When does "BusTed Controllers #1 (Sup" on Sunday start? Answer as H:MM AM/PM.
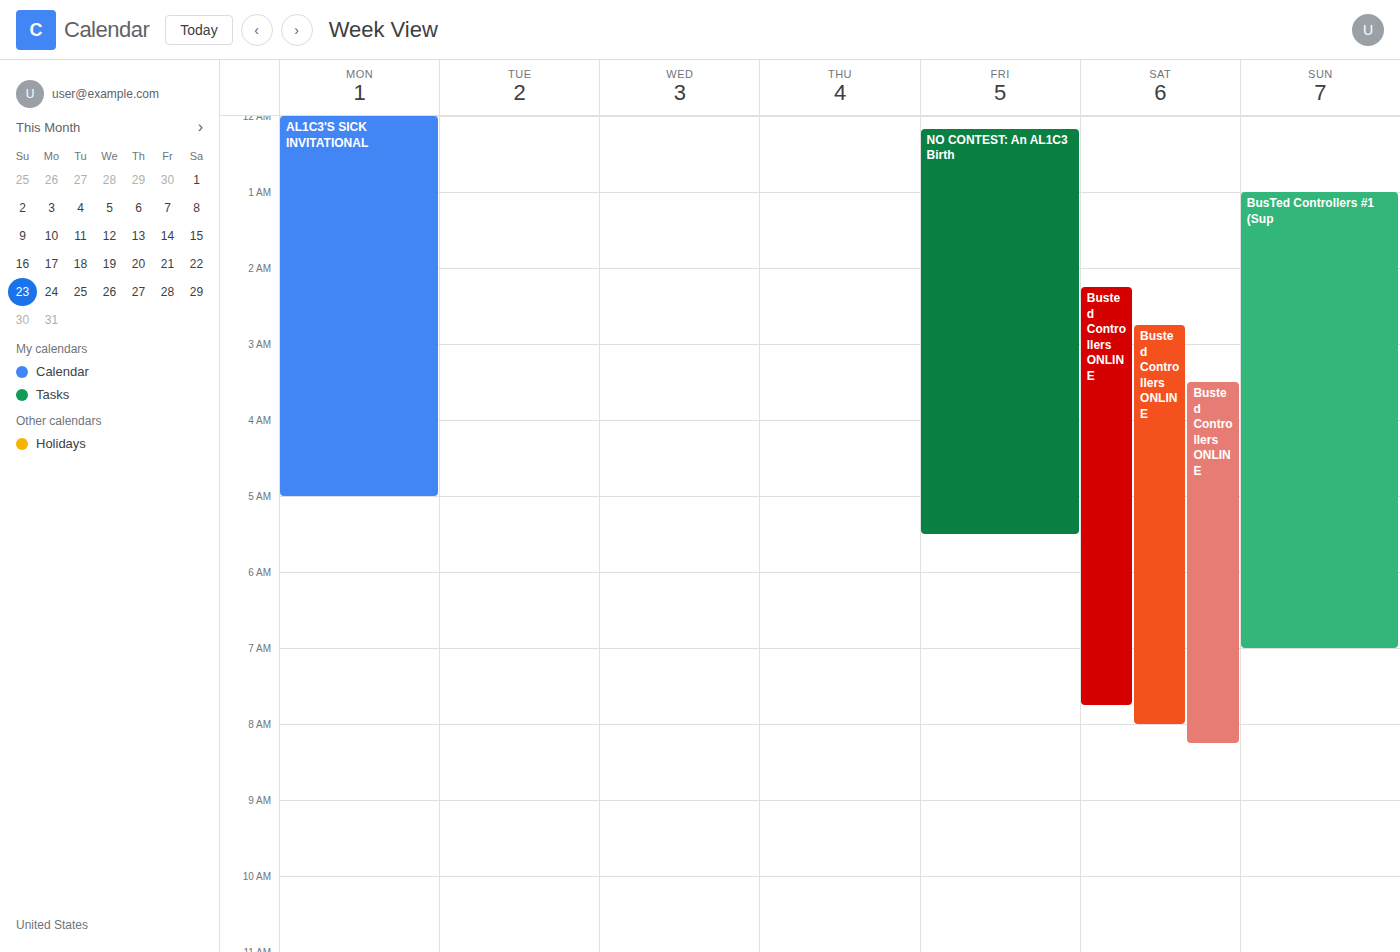
1:00 AM